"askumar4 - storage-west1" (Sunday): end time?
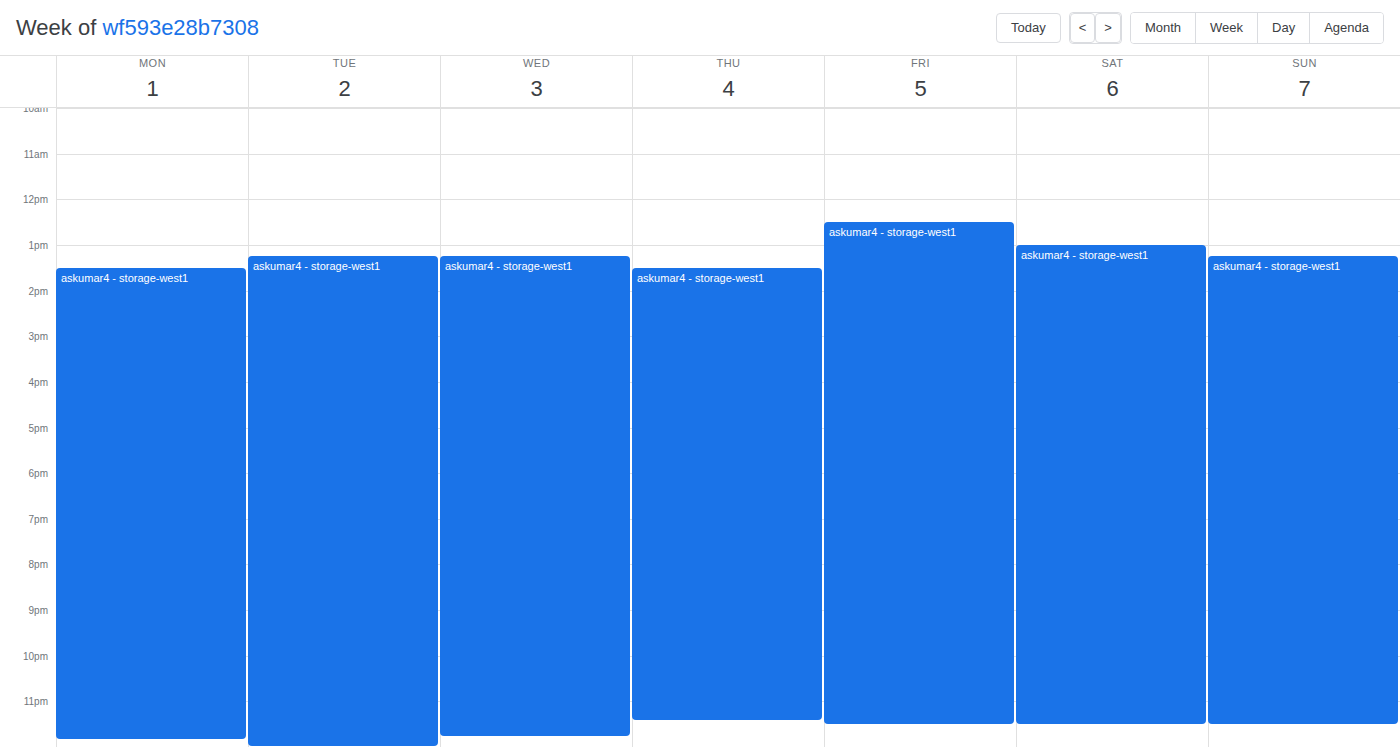
11:30 PM